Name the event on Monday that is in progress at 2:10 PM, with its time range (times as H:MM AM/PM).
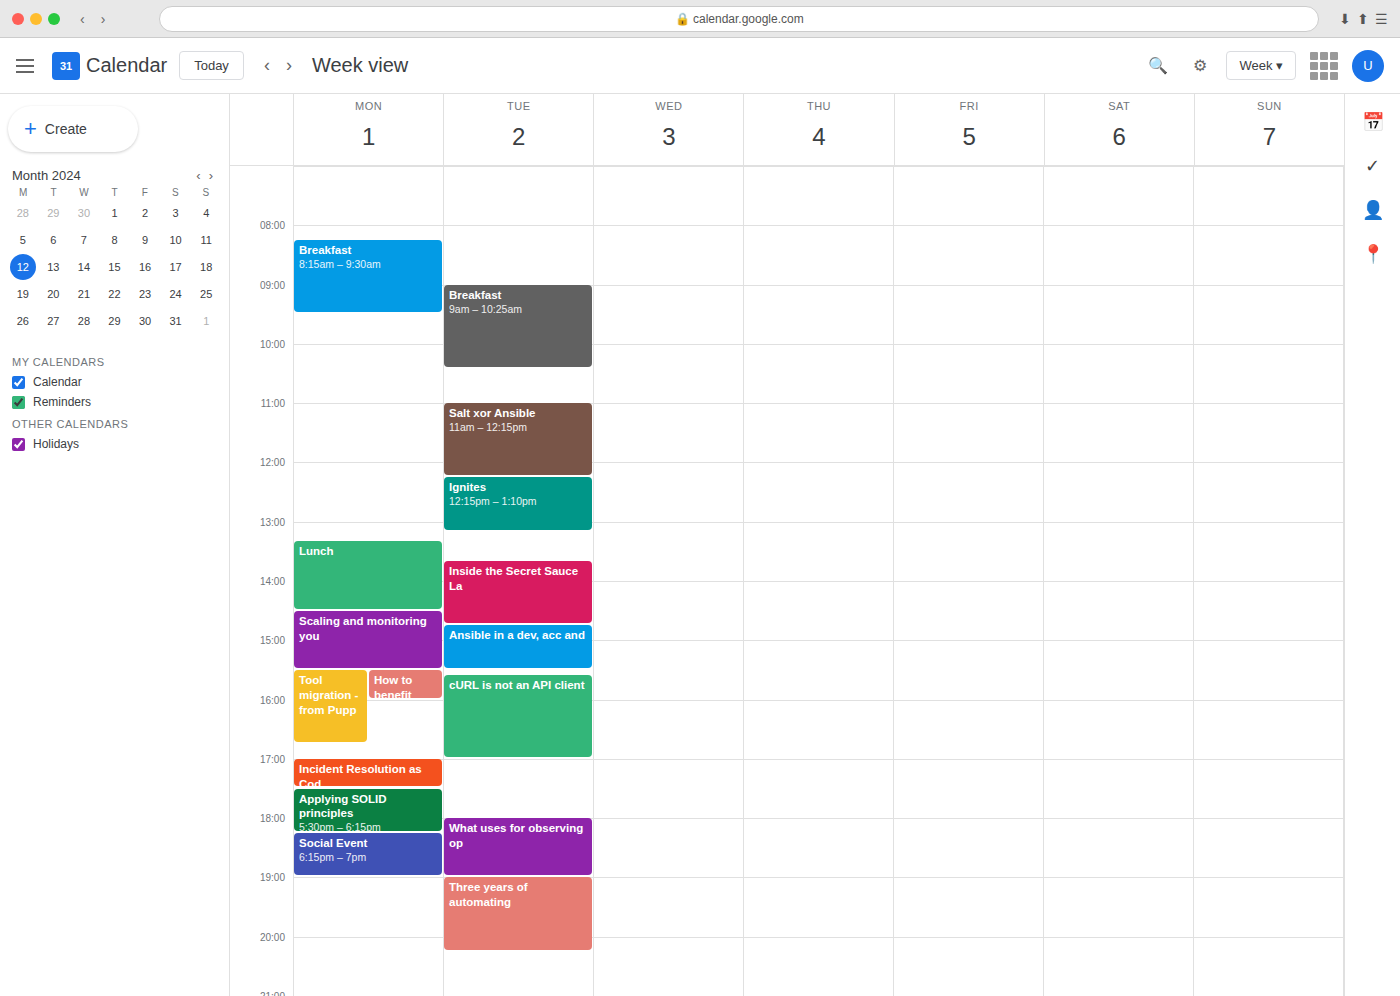
"Lunch", 1:20 PM to 2:30 PM